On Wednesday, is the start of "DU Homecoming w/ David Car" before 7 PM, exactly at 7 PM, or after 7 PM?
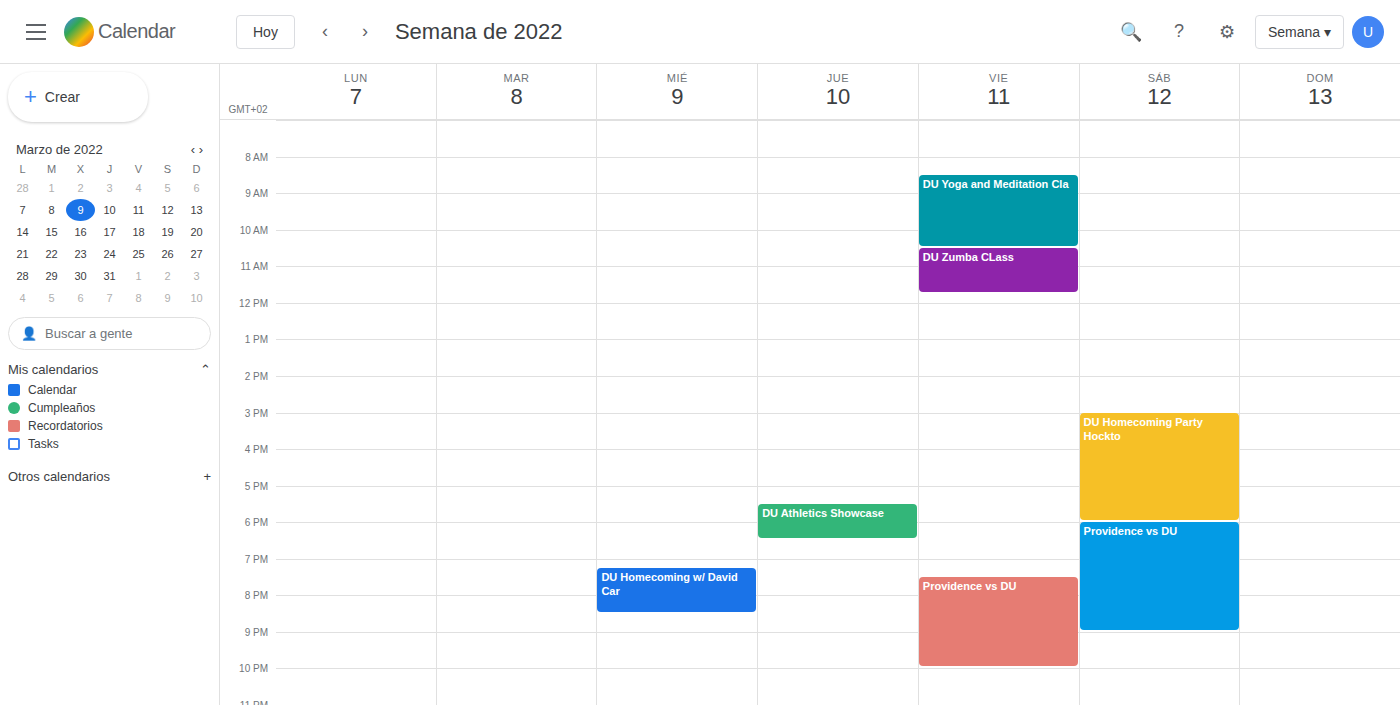
7:15 PM -- after 7 PM, 15 minutes below the 7 PM line.